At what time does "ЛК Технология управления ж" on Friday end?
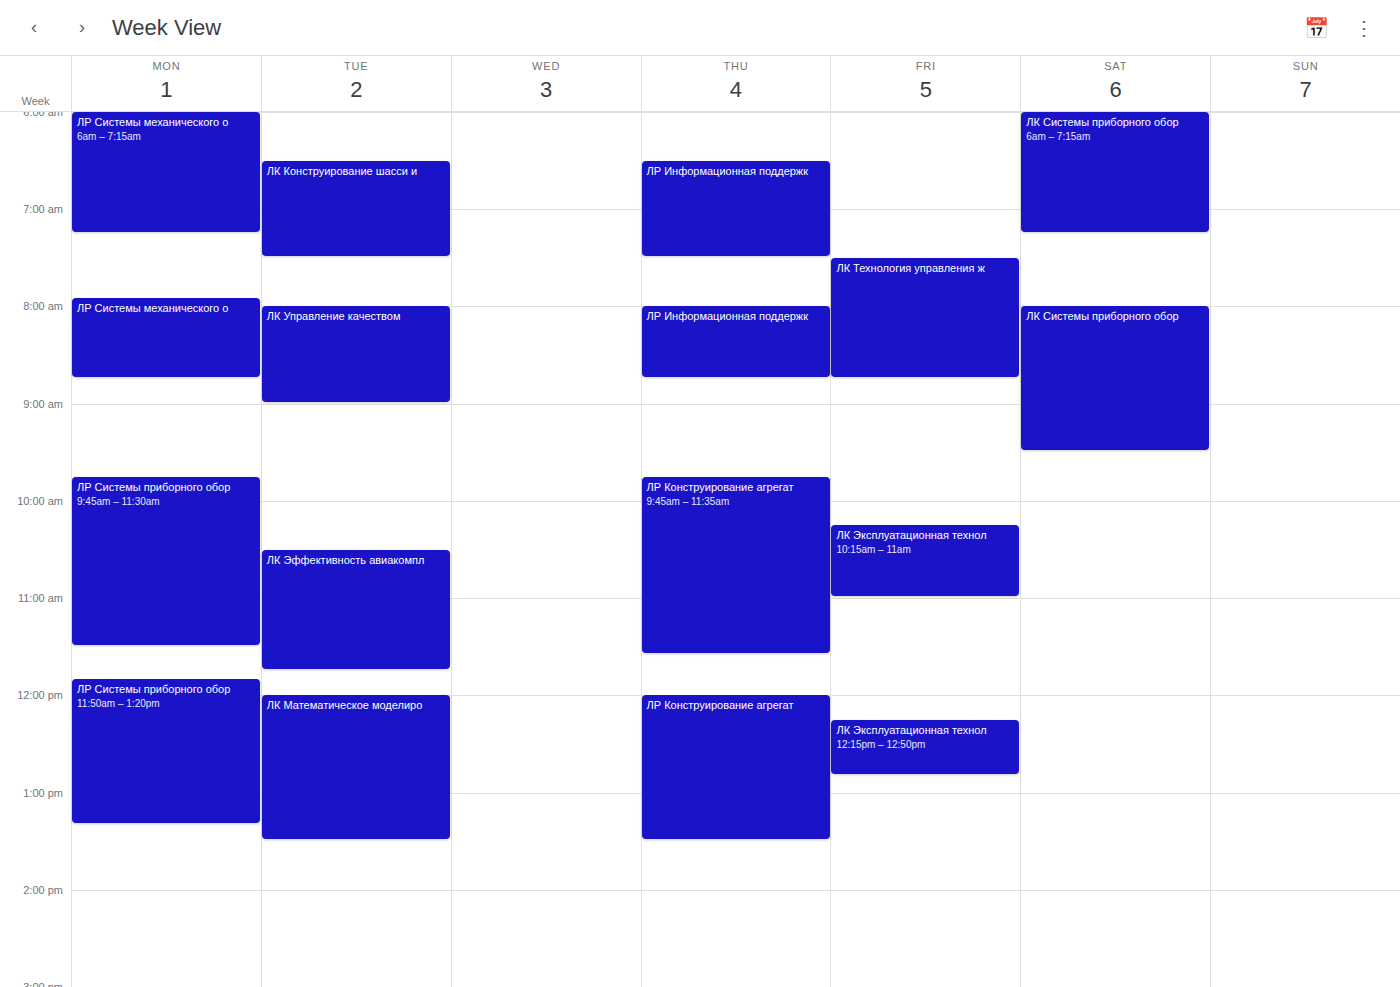
8:45 AM